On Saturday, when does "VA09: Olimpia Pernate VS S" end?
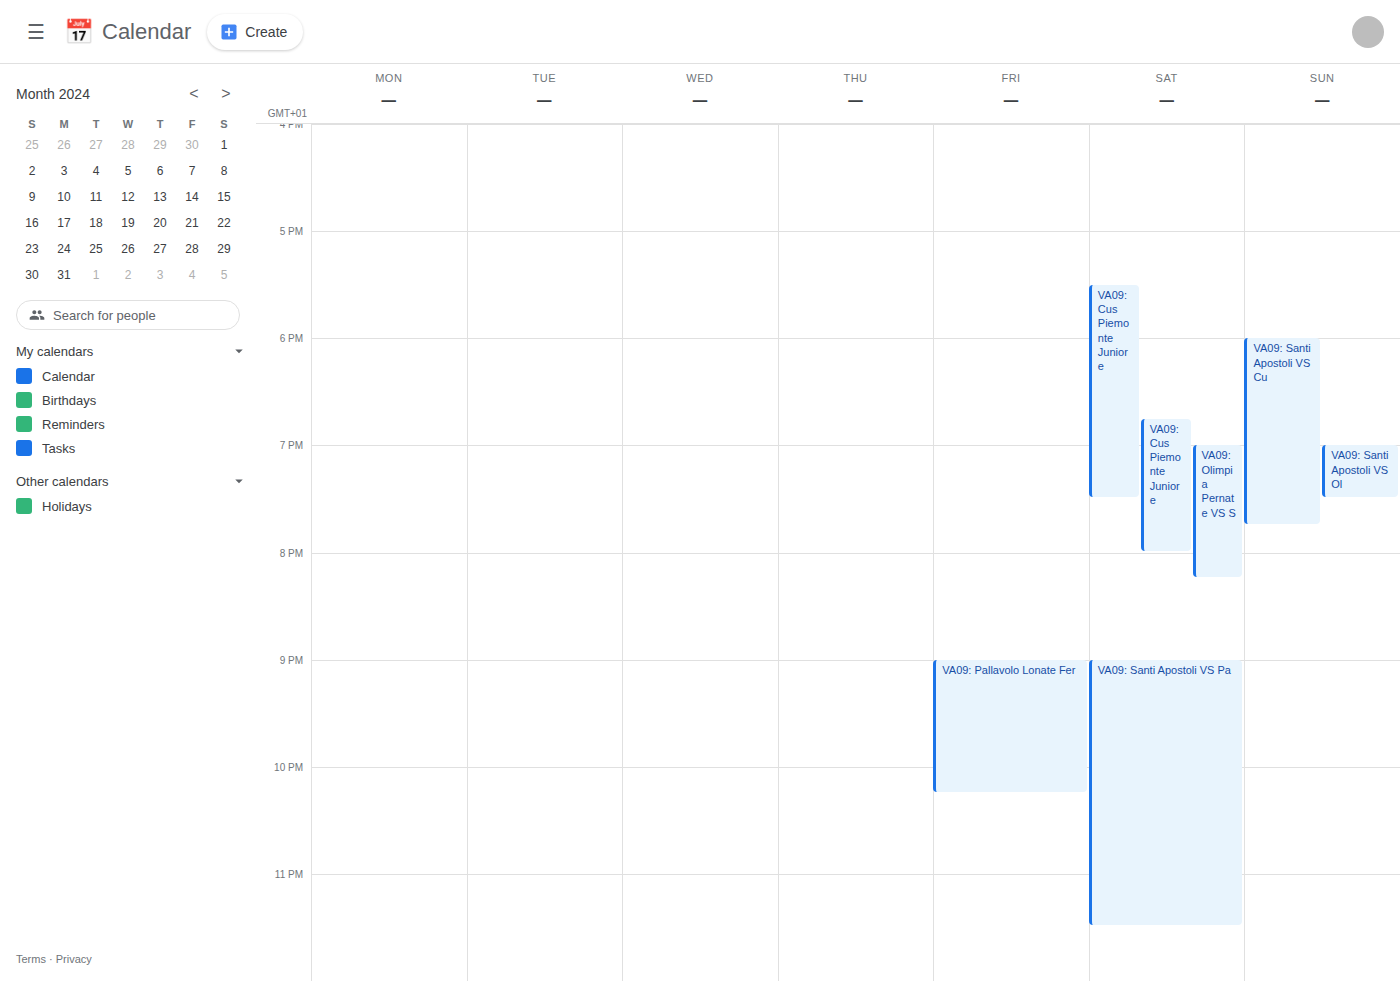
8:15 PM